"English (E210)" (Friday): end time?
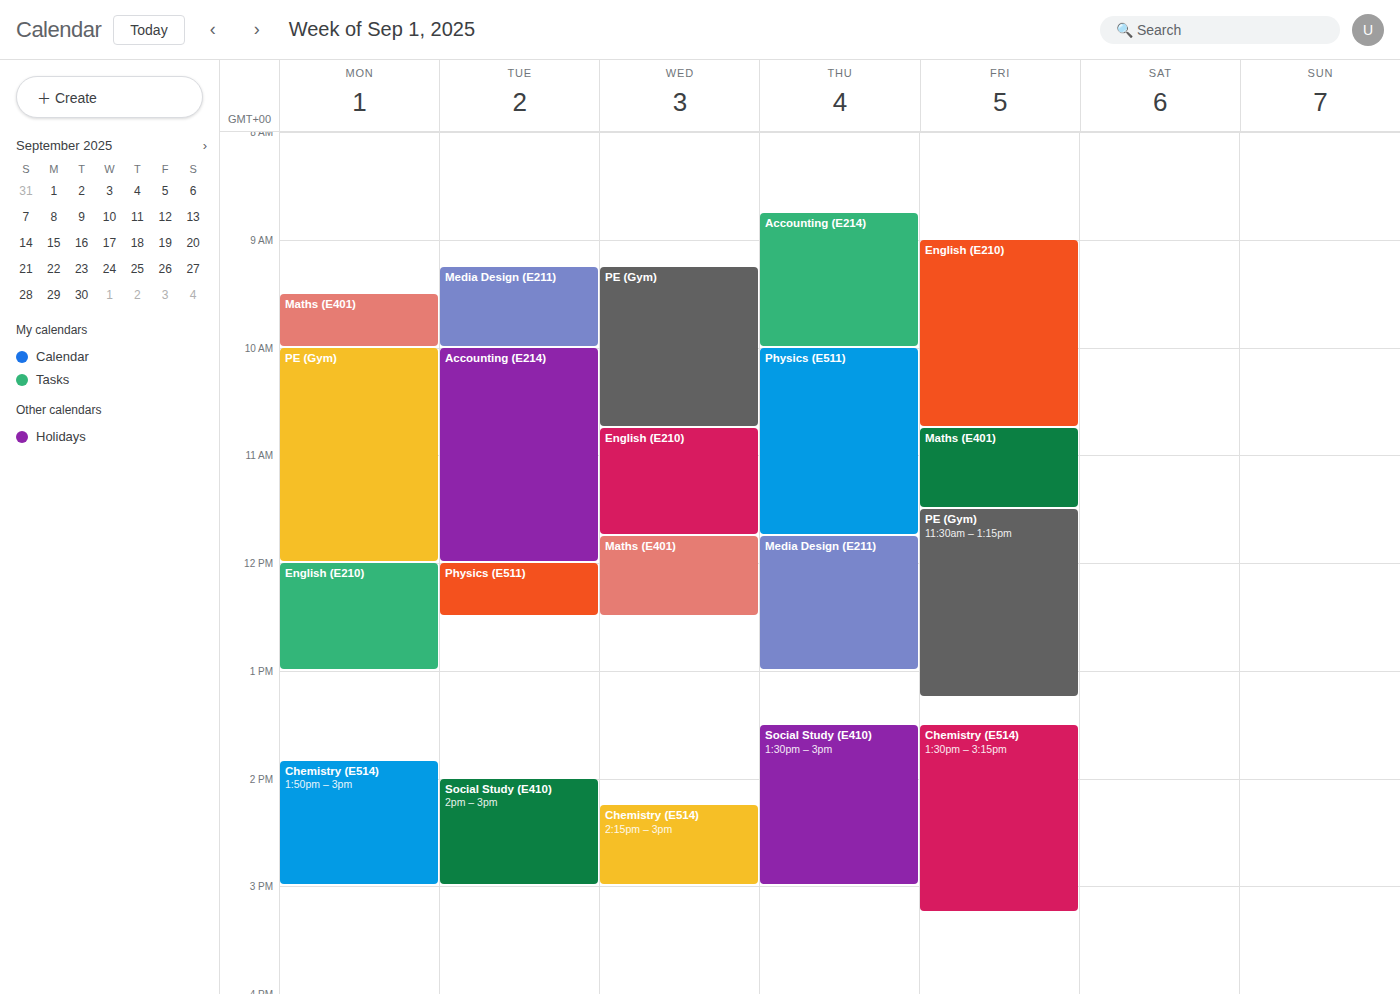
10:45 AM